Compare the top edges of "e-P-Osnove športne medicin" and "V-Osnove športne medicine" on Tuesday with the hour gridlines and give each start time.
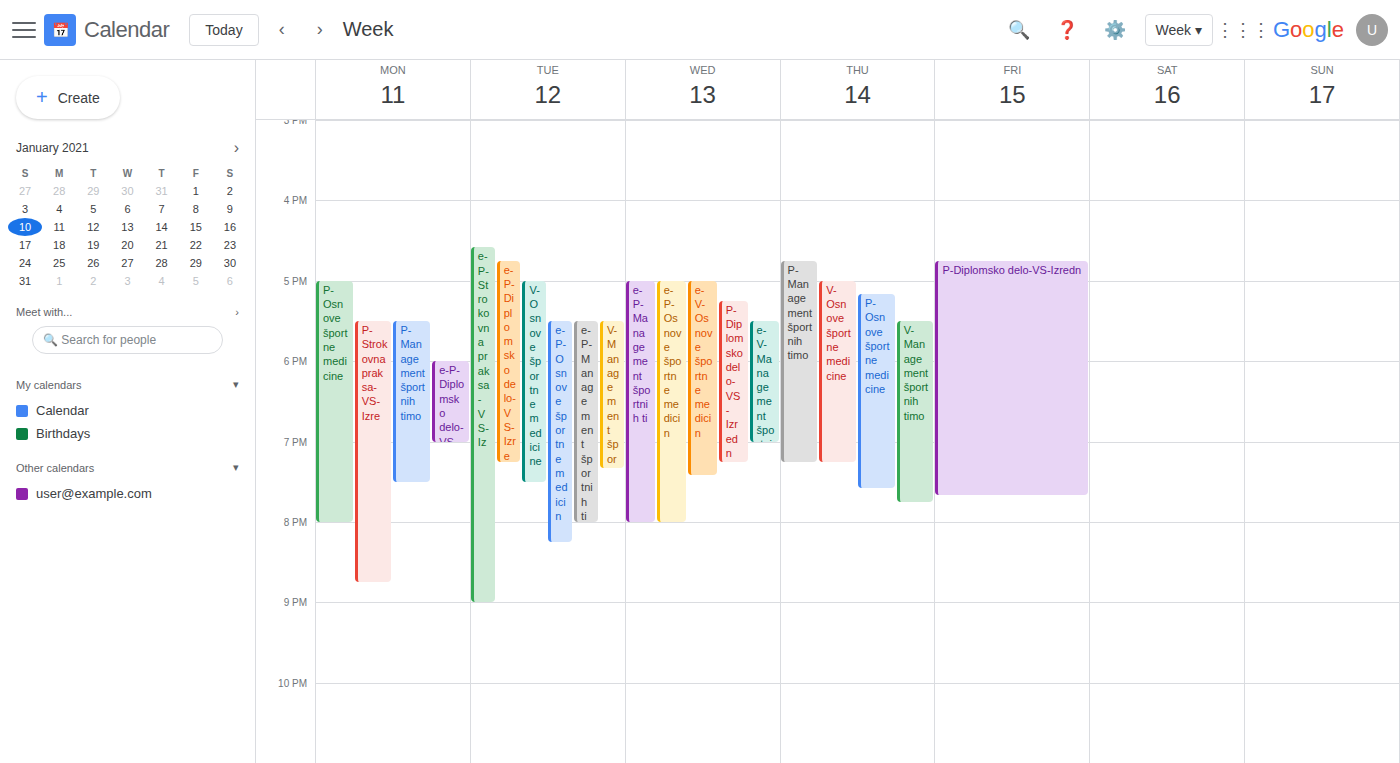
"e-P-Osnove športne medicin": 17:30, halfway between the 17:00 and 18:00 lines. "V-Osnove športne medicine": 17:00, exactly on the 17:00 line.